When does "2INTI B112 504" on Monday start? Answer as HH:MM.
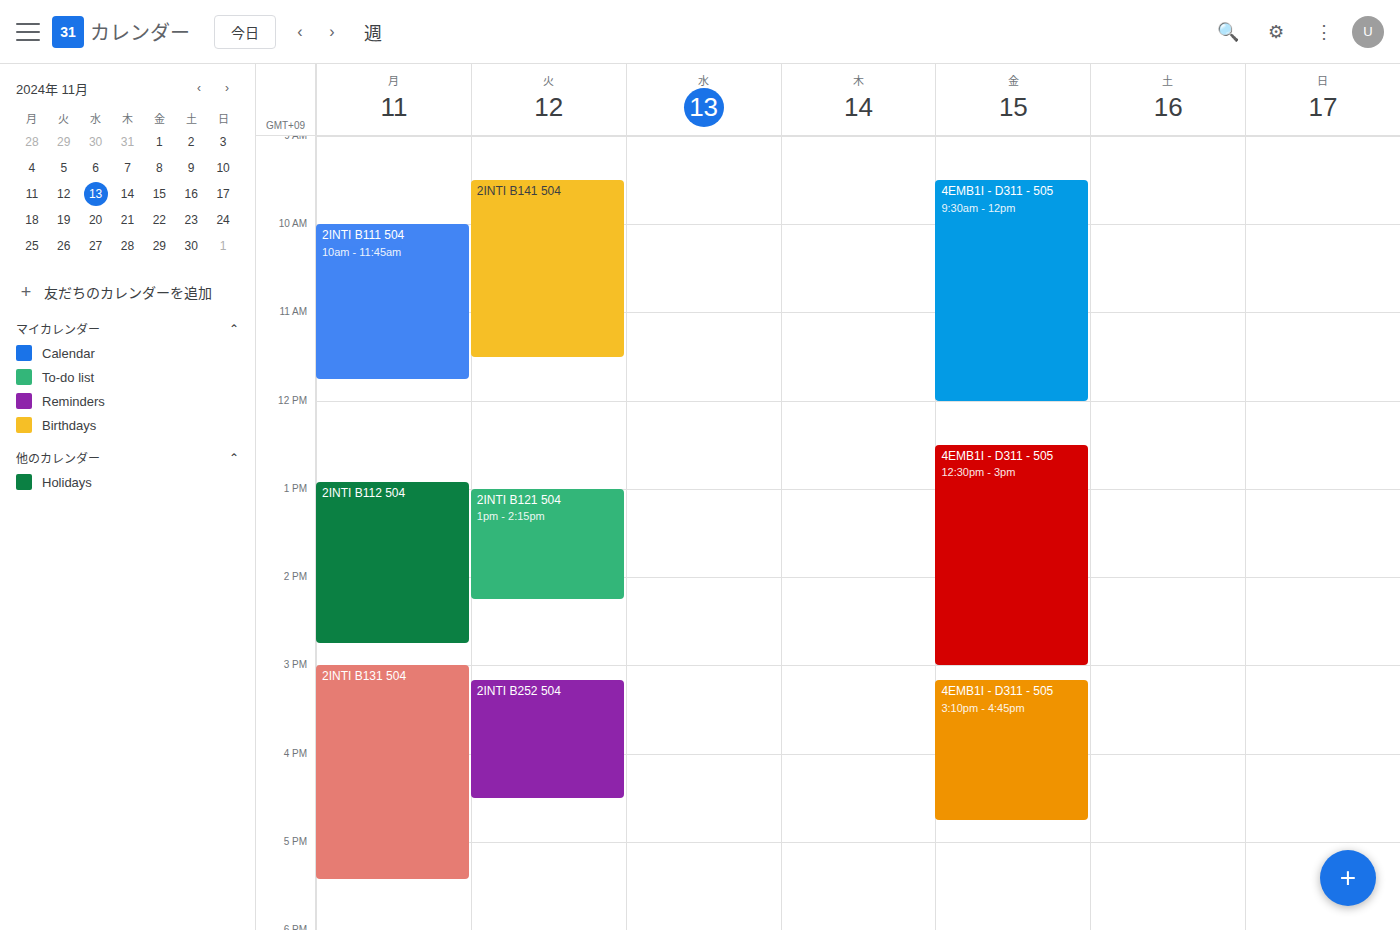
12:55